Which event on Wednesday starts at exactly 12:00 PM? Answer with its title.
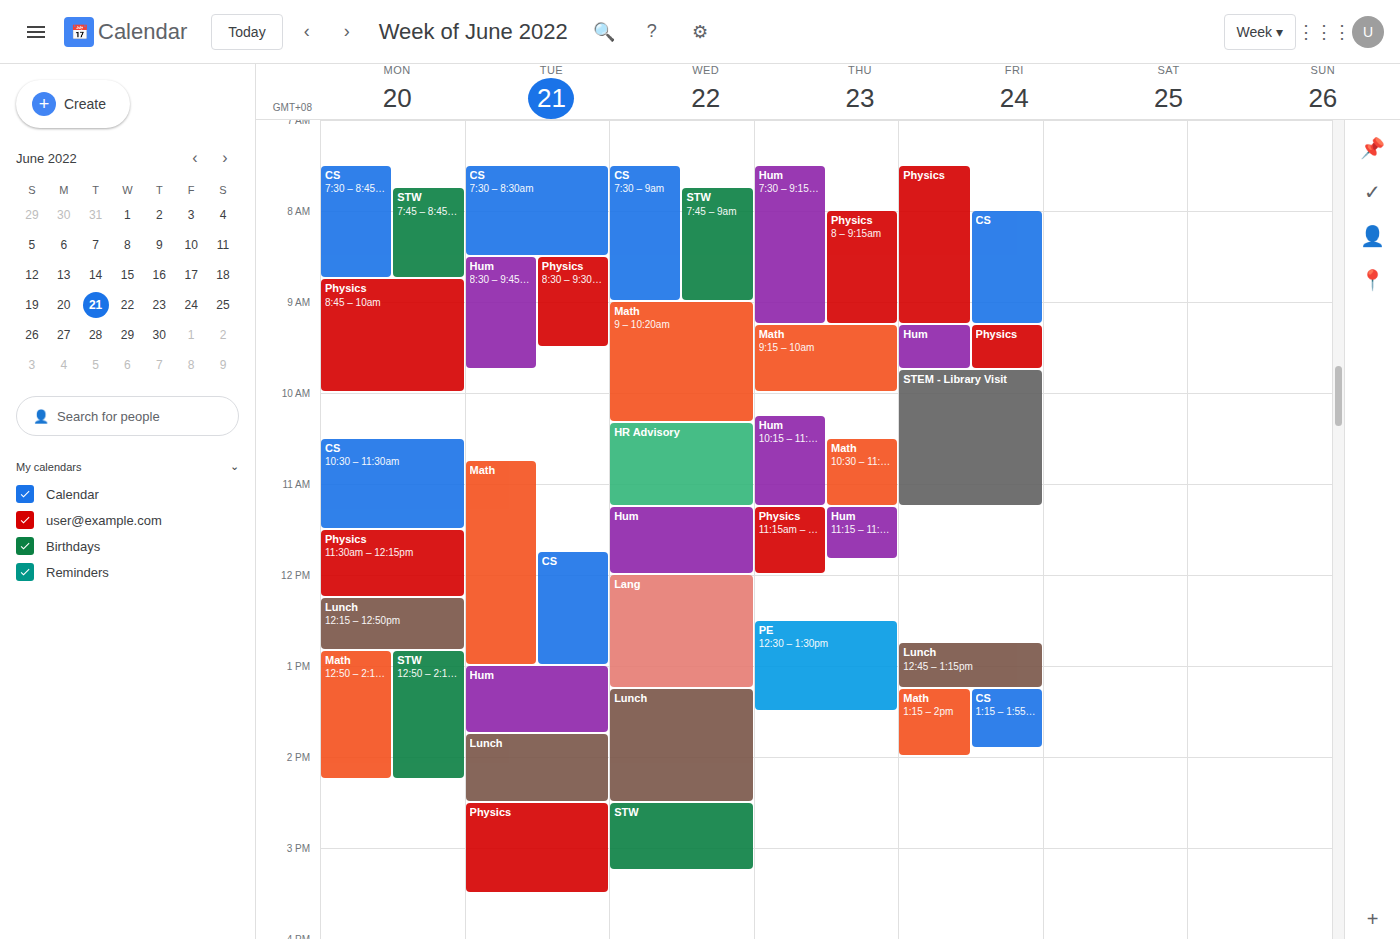
"Lang"